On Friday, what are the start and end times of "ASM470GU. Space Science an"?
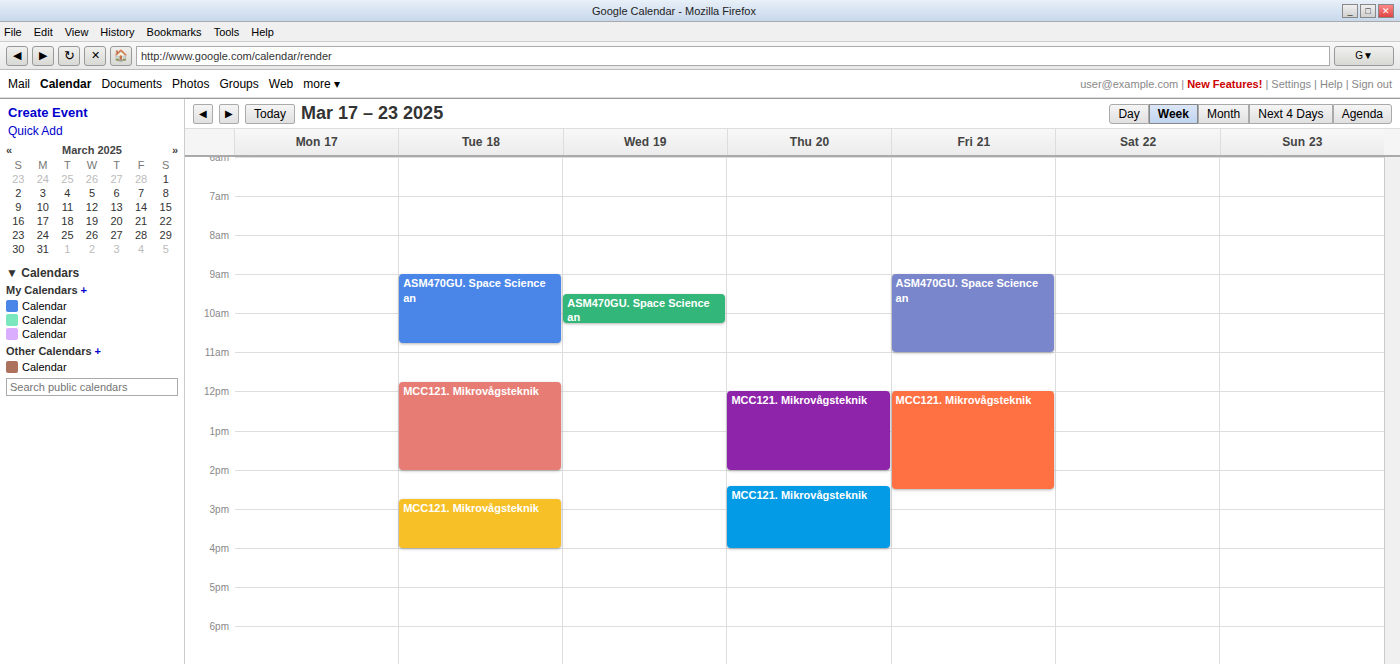
9:00 AM to 11:00 AM